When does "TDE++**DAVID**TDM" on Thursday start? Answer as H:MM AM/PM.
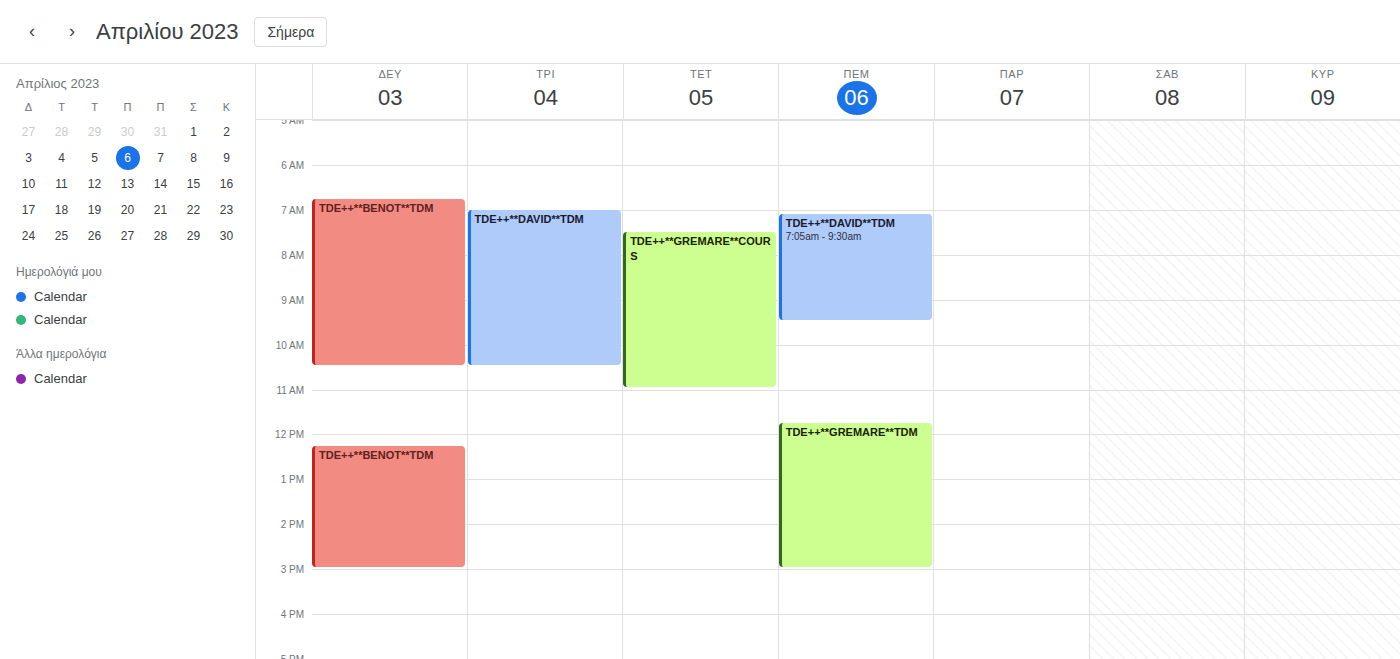
7:05 AM